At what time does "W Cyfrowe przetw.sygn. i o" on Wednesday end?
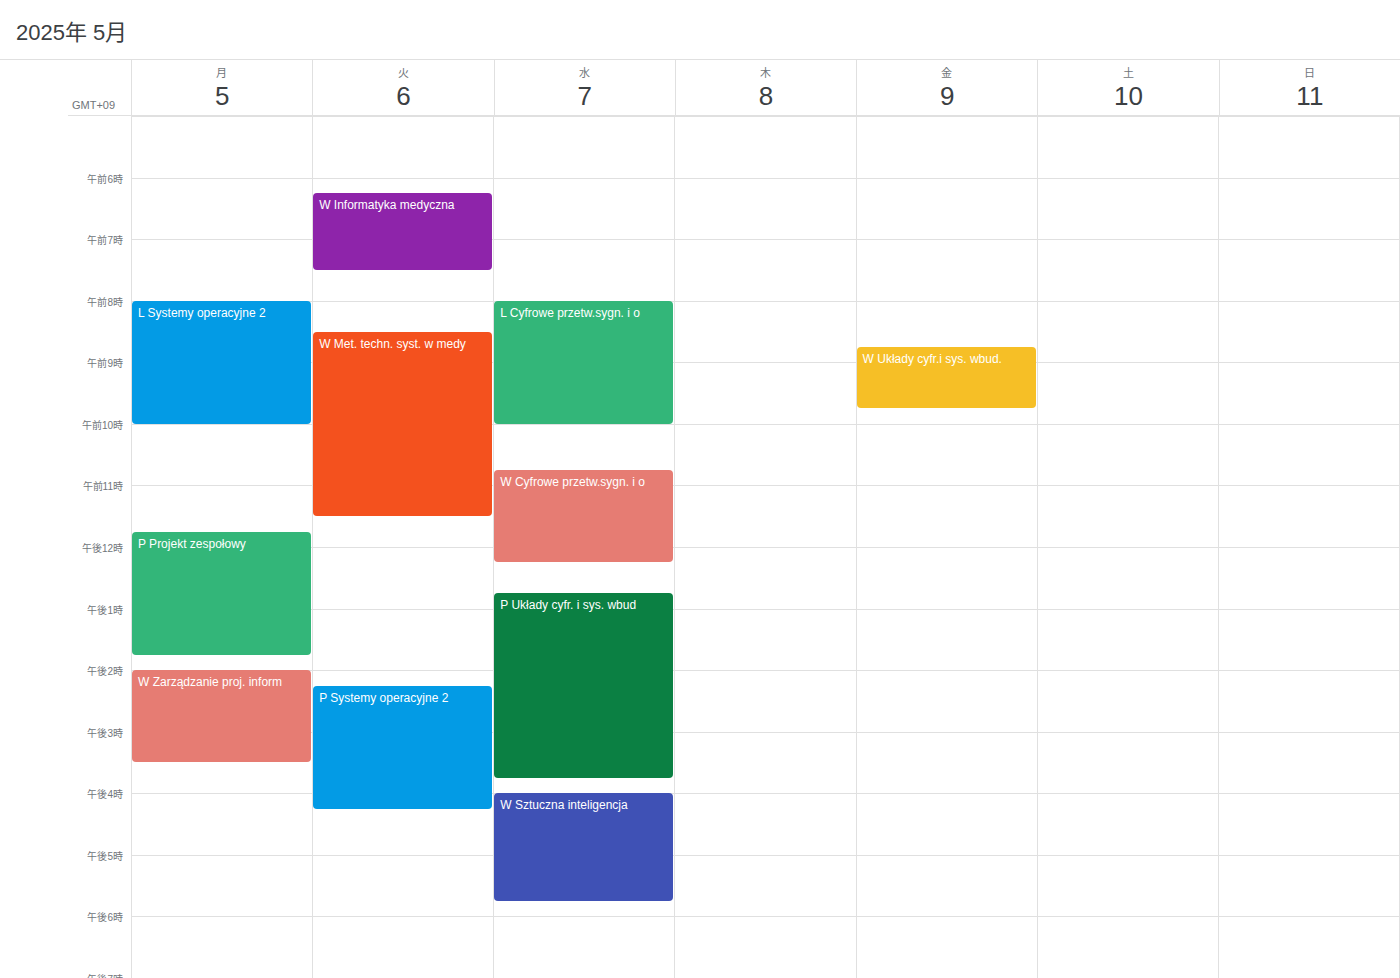
12:15